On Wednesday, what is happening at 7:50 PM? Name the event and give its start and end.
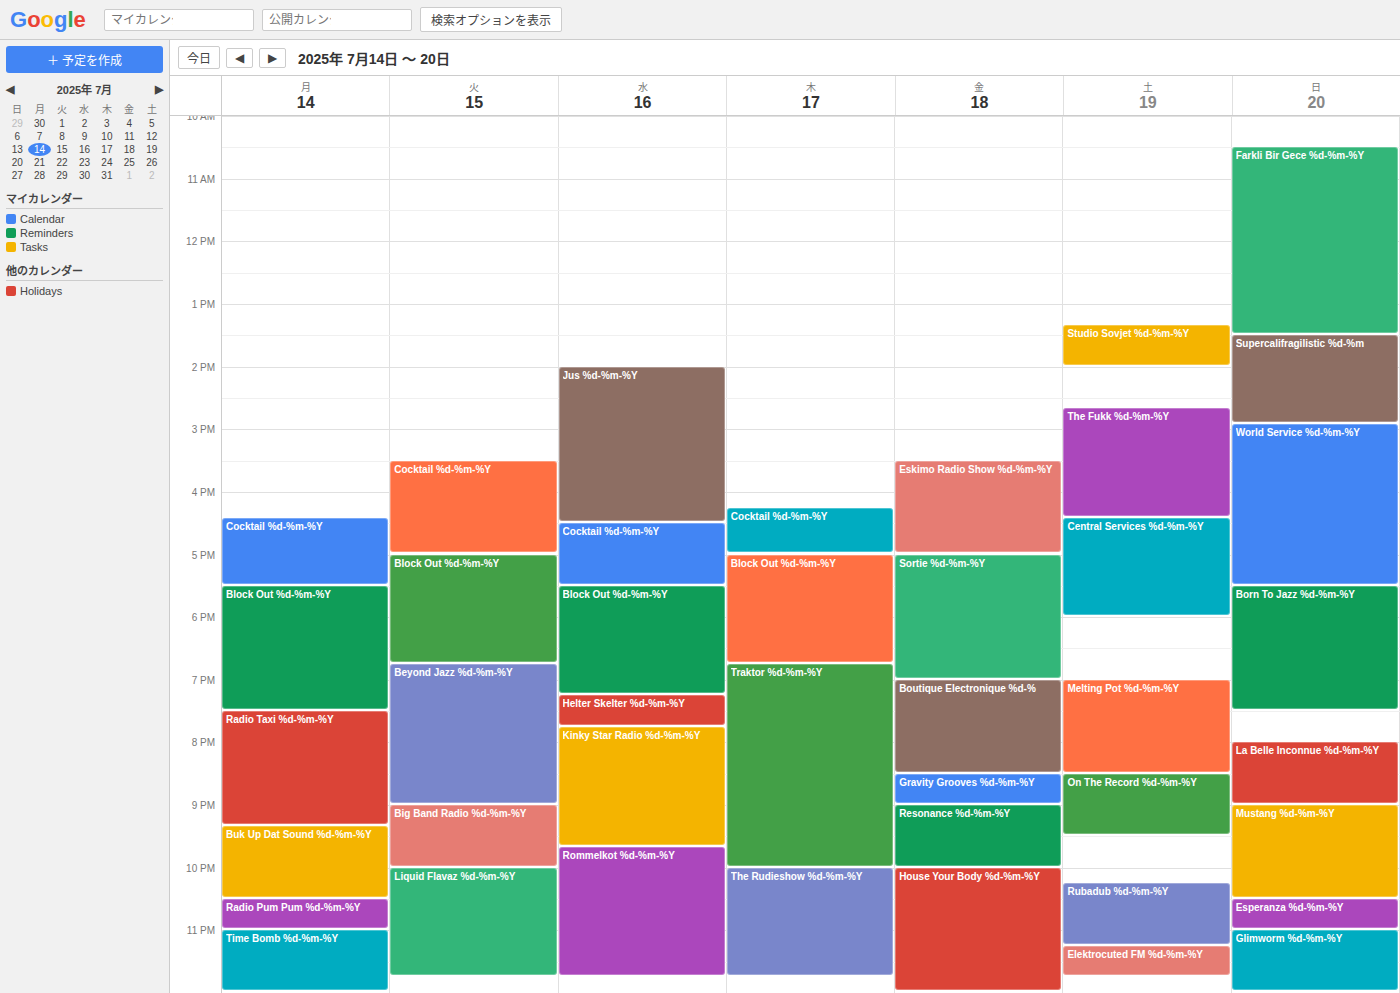
"Kinky Star Radio %d-%m-%Y", 7:45 PM to 9:40 PM